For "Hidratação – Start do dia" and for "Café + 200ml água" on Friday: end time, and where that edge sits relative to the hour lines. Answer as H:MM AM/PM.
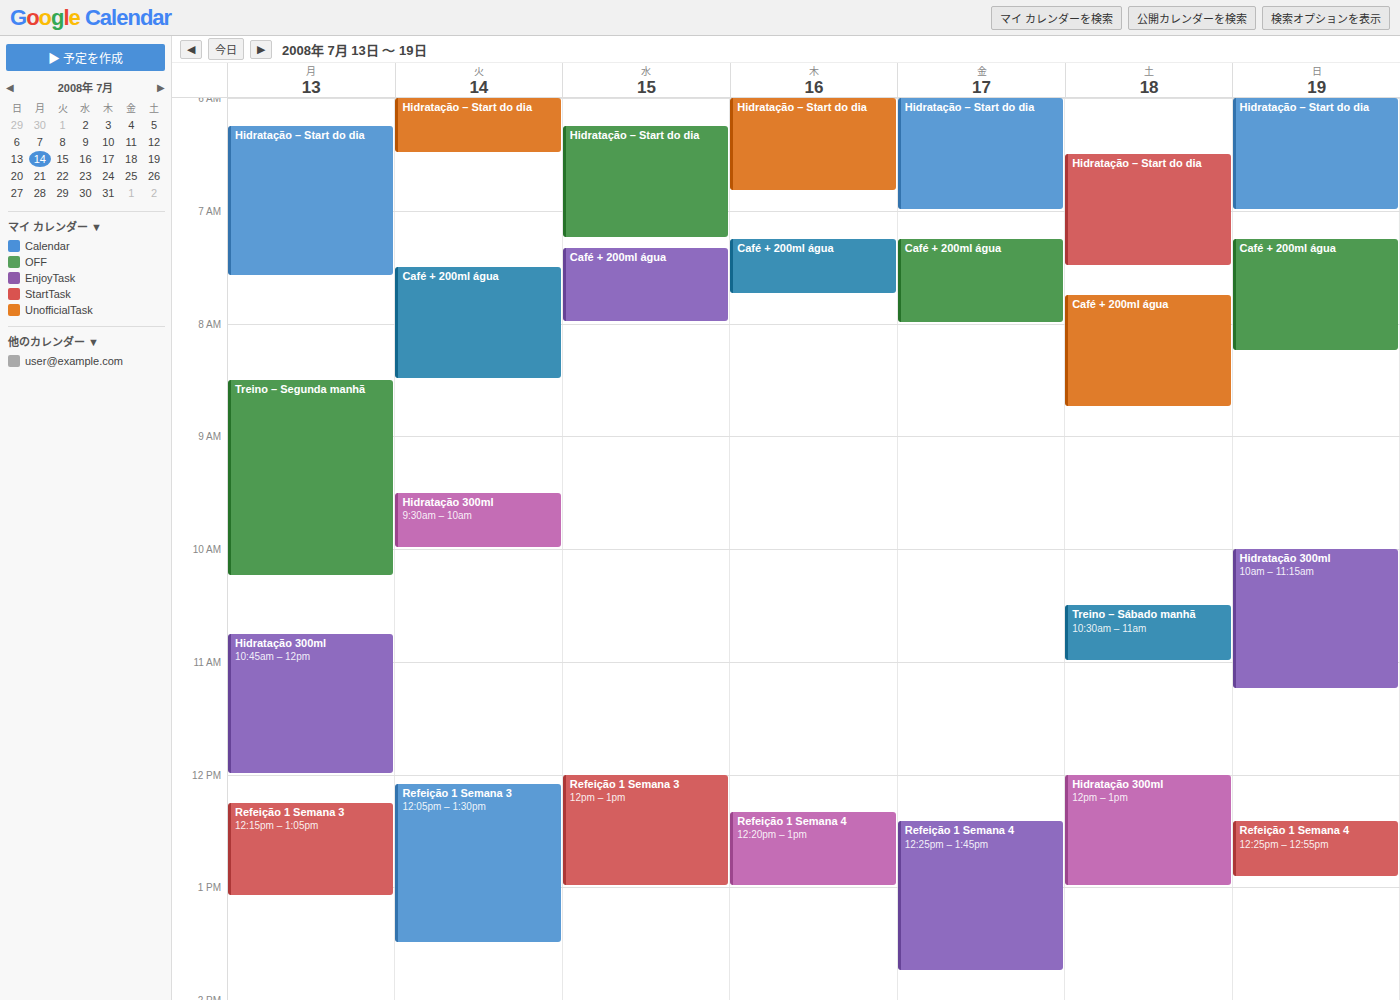
"Hidratação – Start do dia": 7:00 AM, exactly on the 7 AM line. "Café + 200ml água": 8:00 AM, exactly on the 8 AM line.